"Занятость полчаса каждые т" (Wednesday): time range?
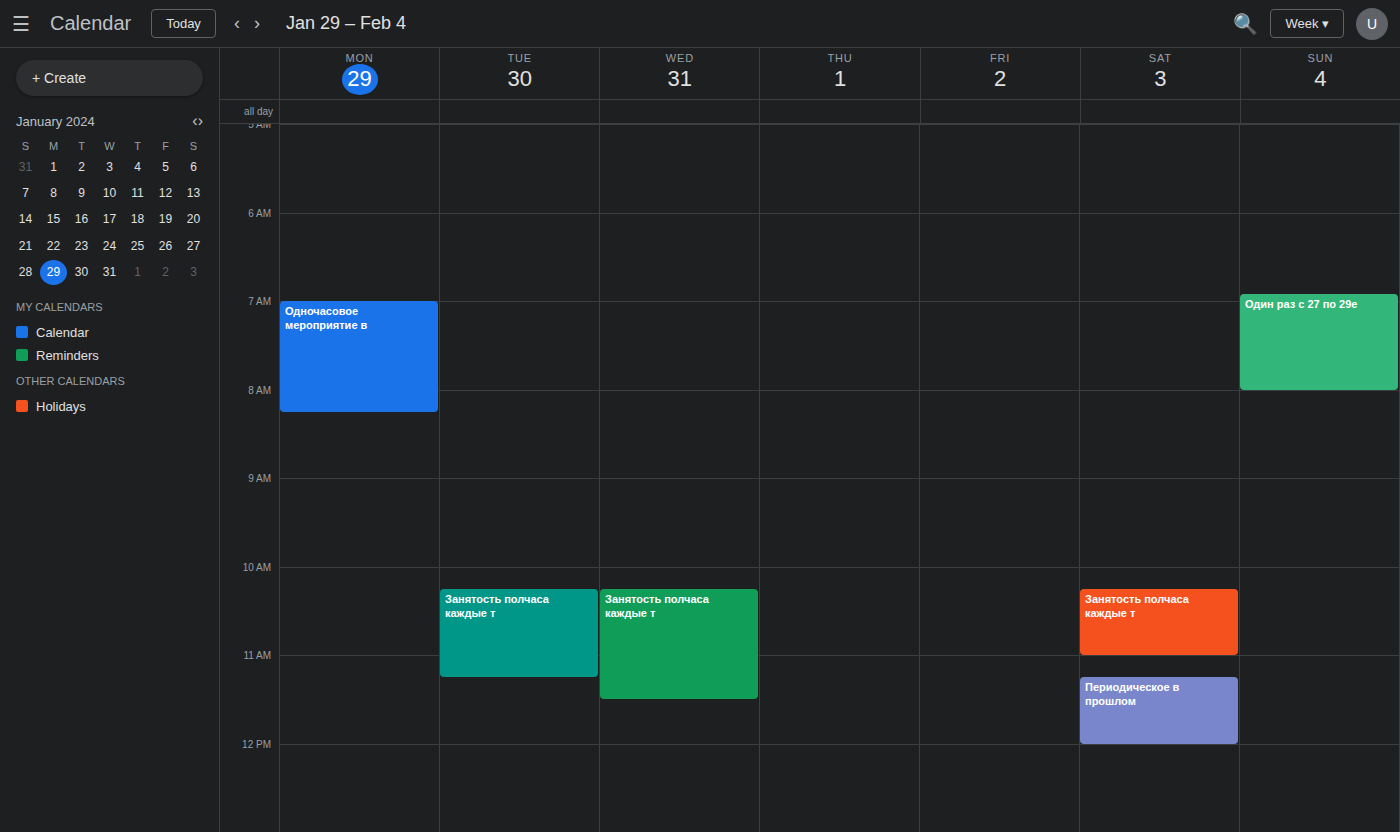
10:15 AM to 11:30 AM